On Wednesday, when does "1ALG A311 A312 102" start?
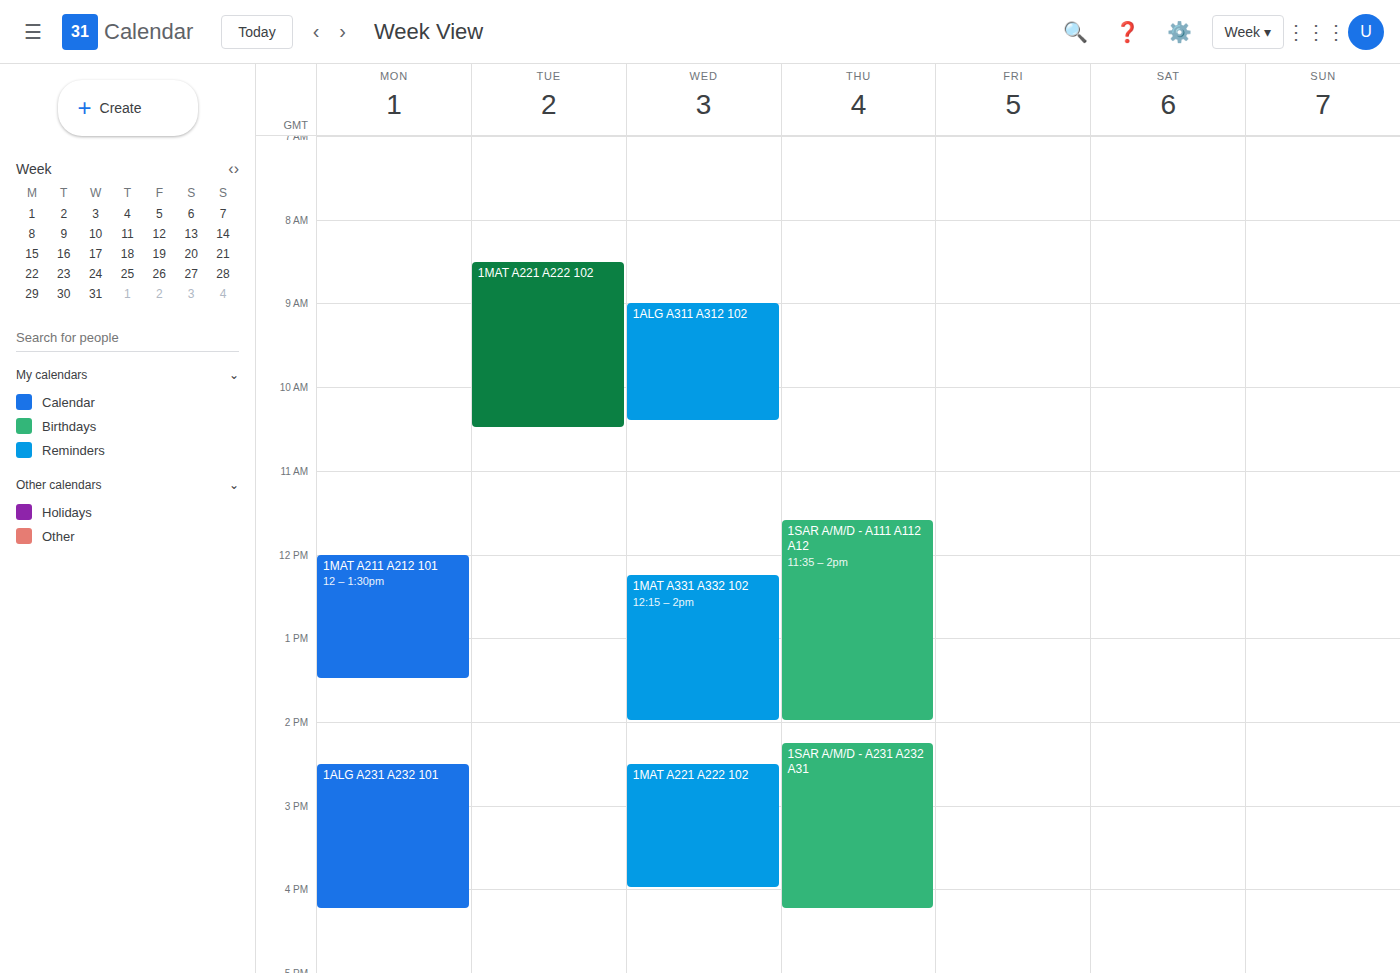
9:00 AM